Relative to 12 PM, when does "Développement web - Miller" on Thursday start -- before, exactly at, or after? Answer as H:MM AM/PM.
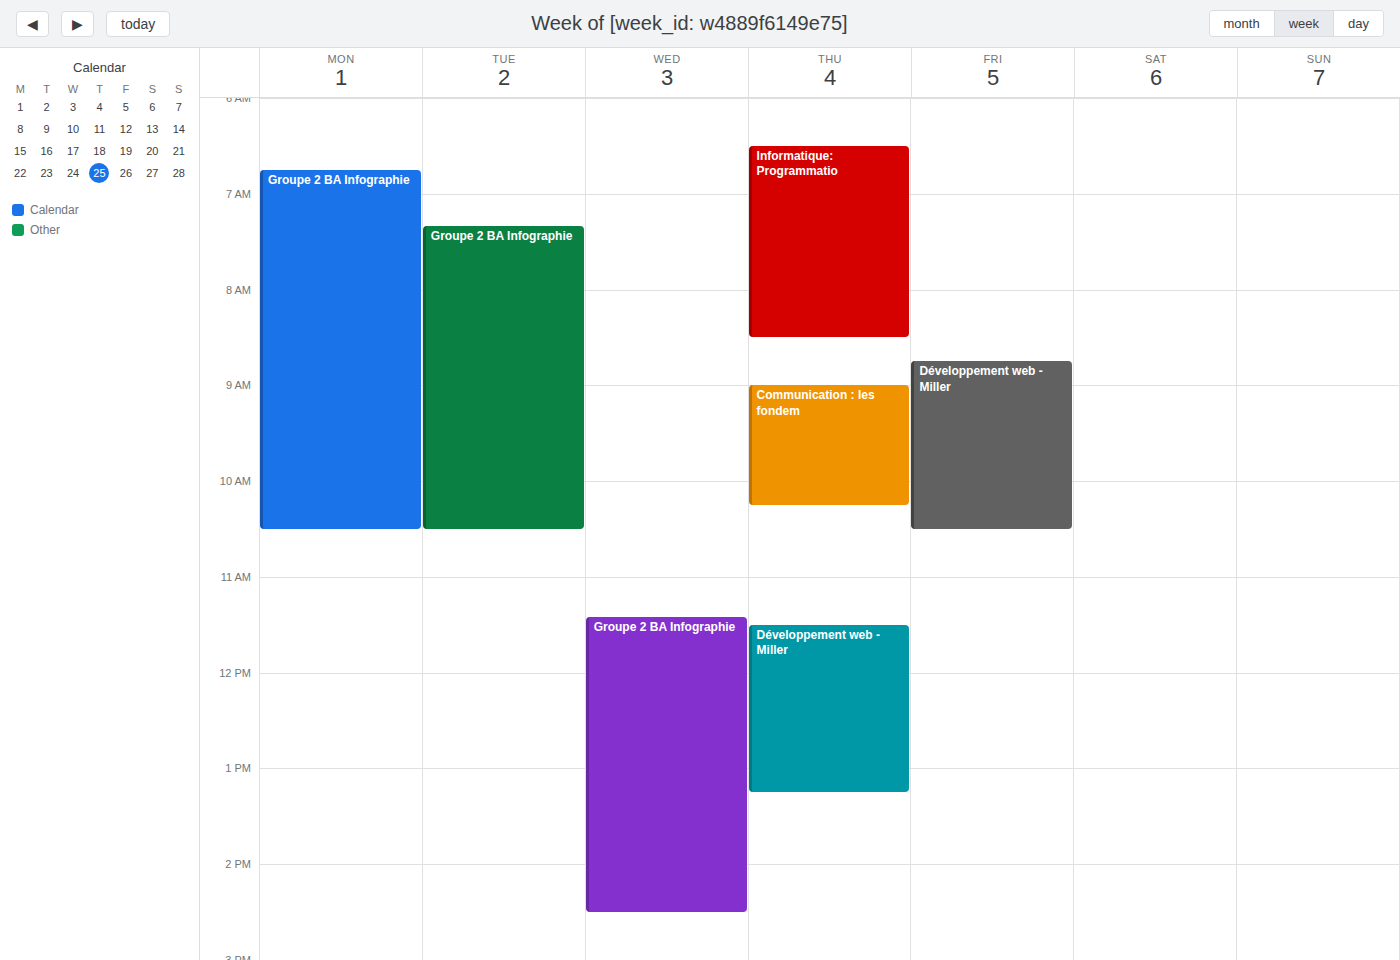
11:30 AM -- before 12 PM, 30 minutes above the 12 PM line.